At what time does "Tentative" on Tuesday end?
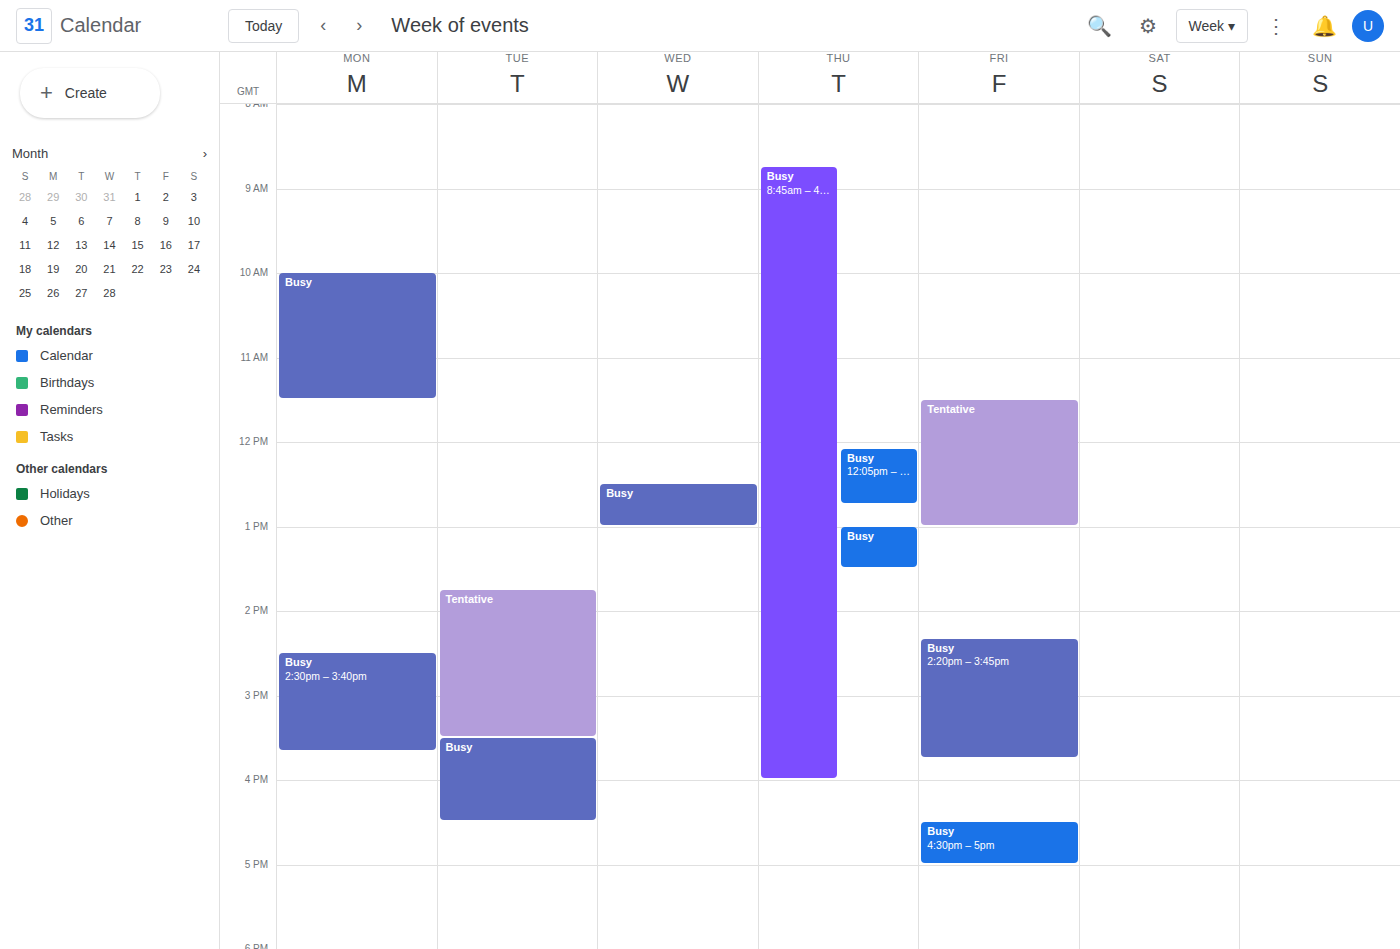
3:30 PM